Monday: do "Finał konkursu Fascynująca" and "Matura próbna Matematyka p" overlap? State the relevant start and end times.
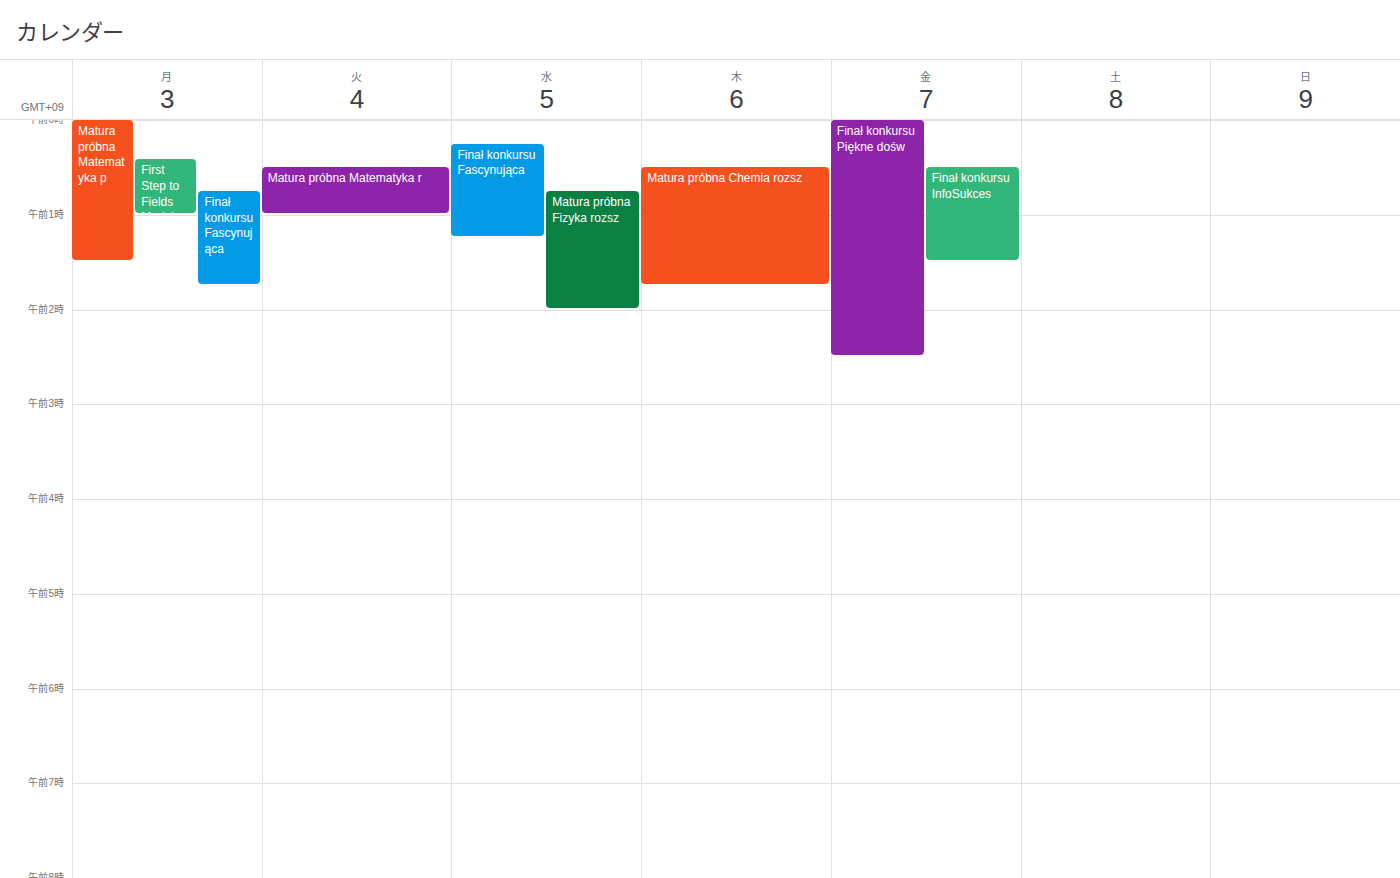
"Finał konkursu Fascynująca" starts at 12:45 AM, before "Matura próbna Matematyka p" ends at 1:30 AM -- they overlap.